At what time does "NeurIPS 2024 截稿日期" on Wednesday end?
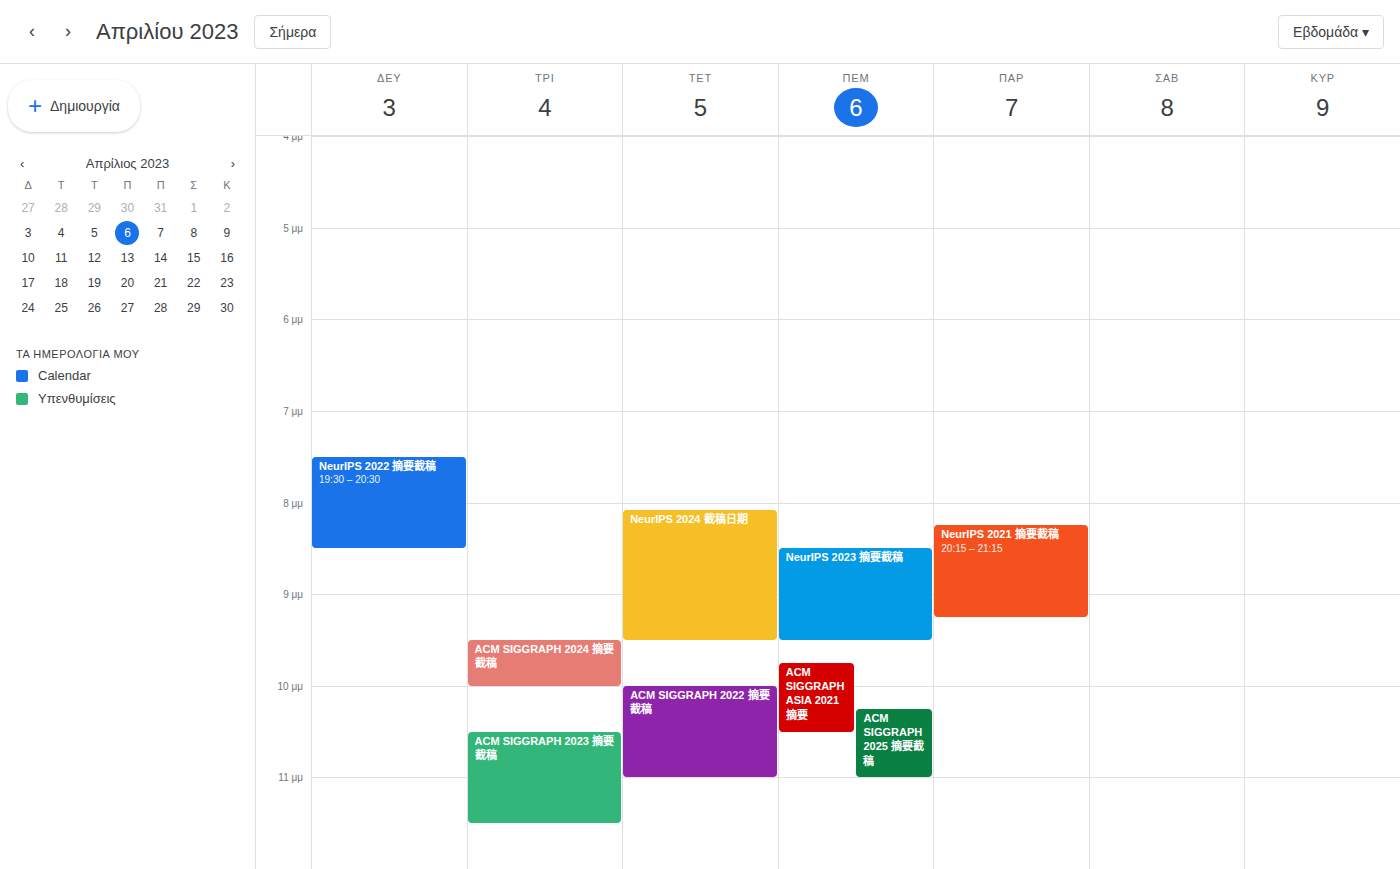
9:30 PM